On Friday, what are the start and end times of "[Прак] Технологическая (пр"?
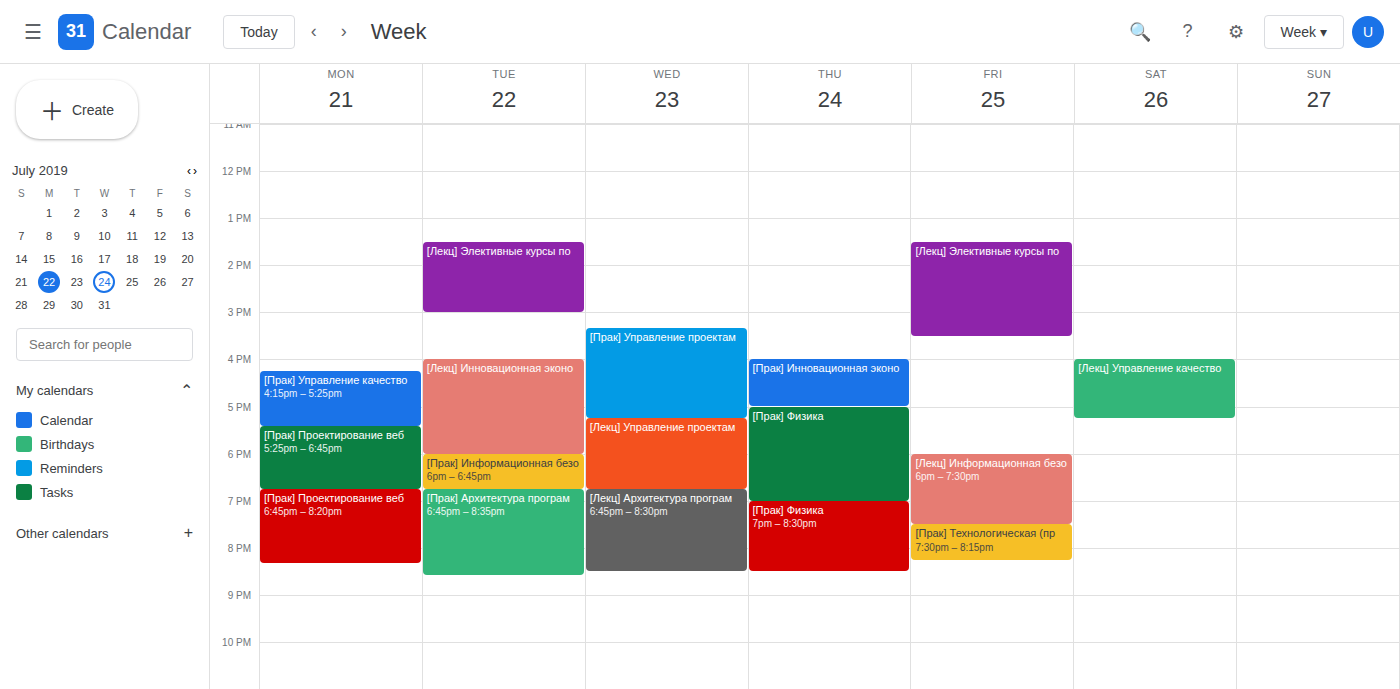
7:30 PM to 8:15 PM